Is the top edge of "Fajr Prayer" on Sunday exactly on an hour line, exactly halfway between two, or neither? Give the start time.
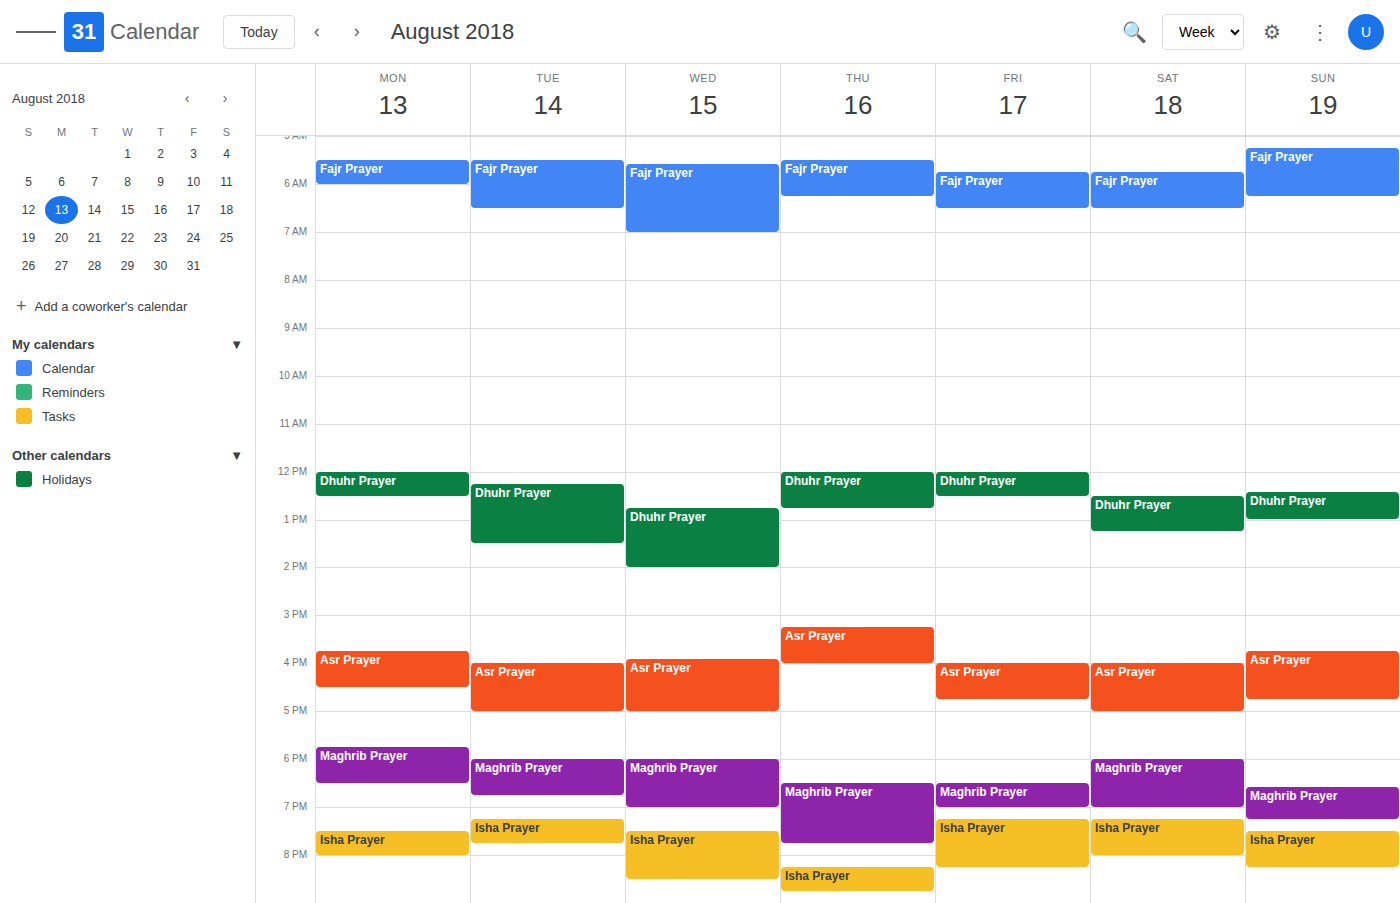
5:15 AM -- neither: a quarter of the way from the 5 AM line to the 6 AM line.